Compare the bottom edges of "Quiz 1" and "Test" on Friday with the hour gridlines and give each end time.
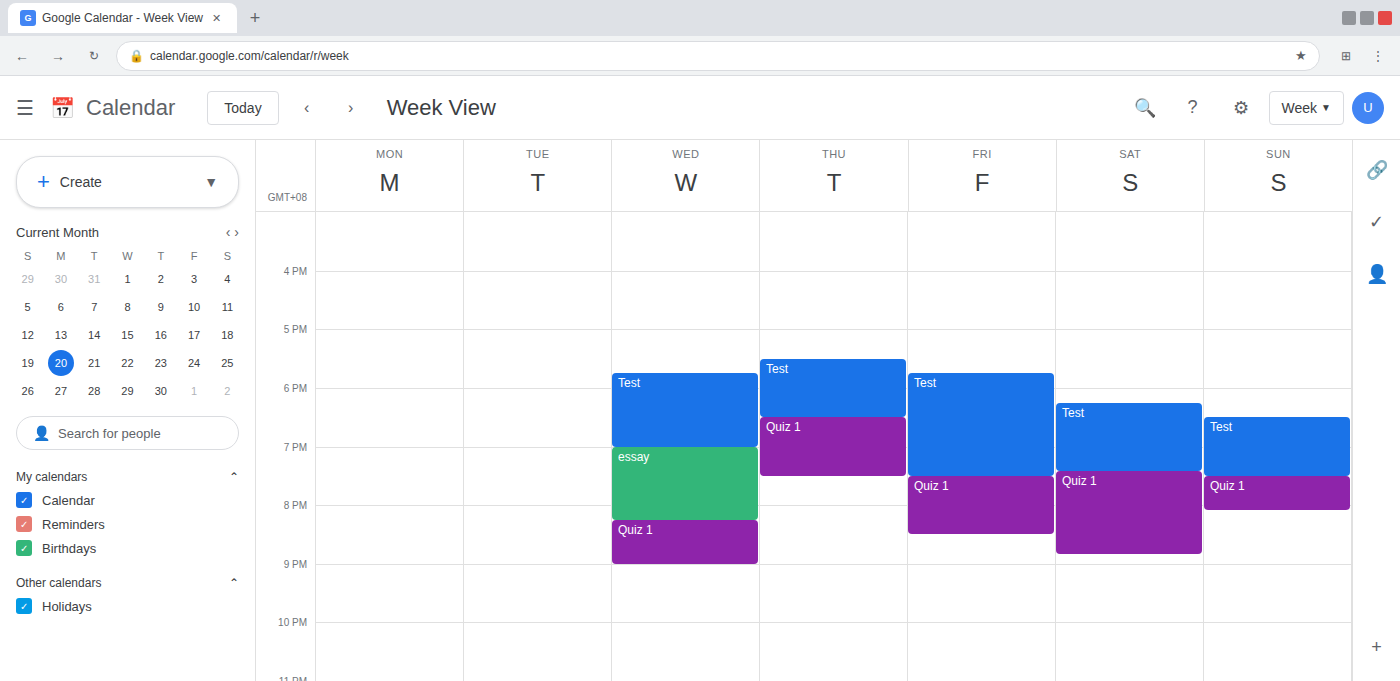
"Quiz 1": 8:30 PM, halfway between the 8 PM and 9 PM lines. "Test": 7:30 PM, halfway between the 7 PM and 8 PM lines.